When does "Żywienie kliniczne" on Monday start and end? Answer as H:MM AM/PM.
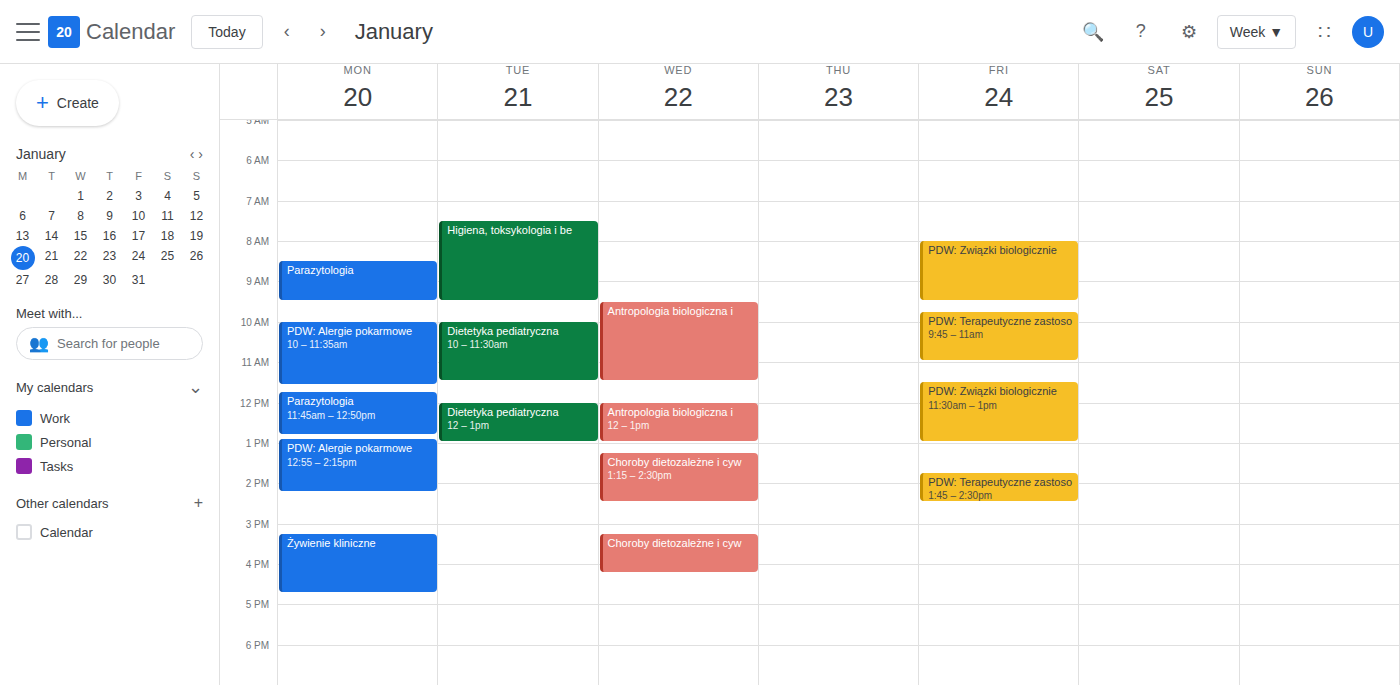
3:15 PM to 4:45 PM